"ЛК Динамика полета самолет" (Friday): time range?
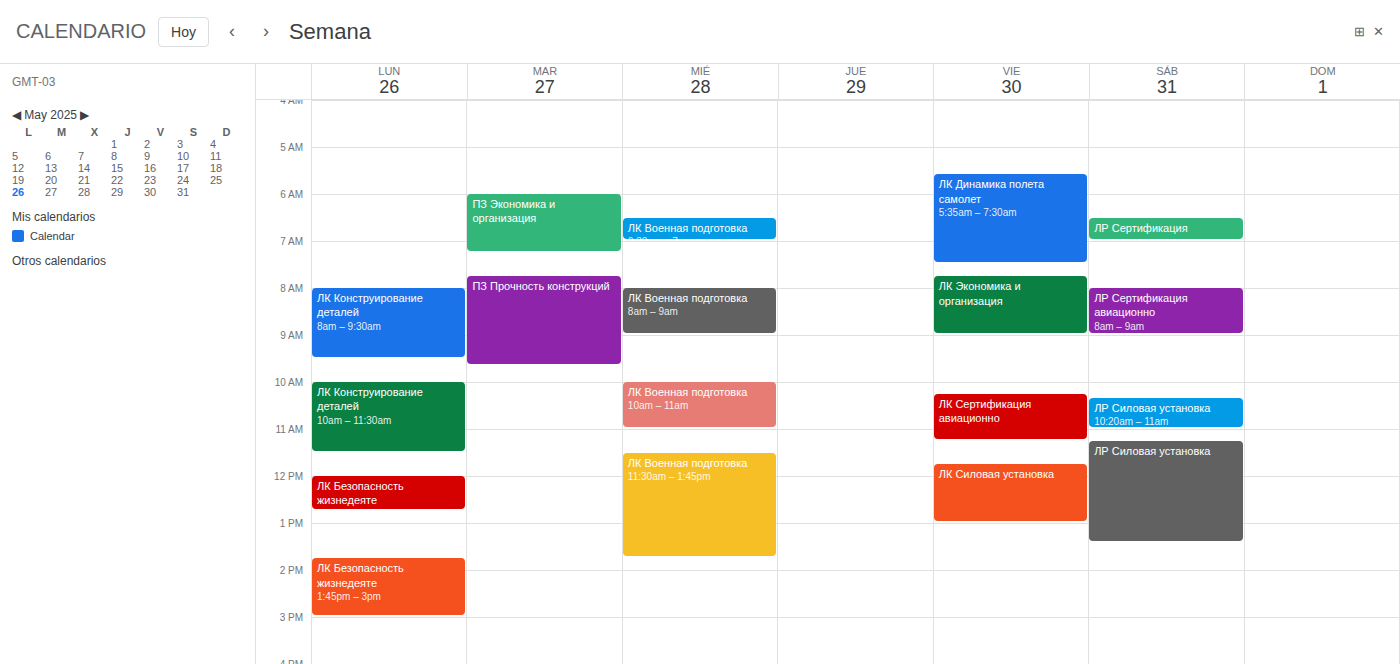
05:35 to 07:30